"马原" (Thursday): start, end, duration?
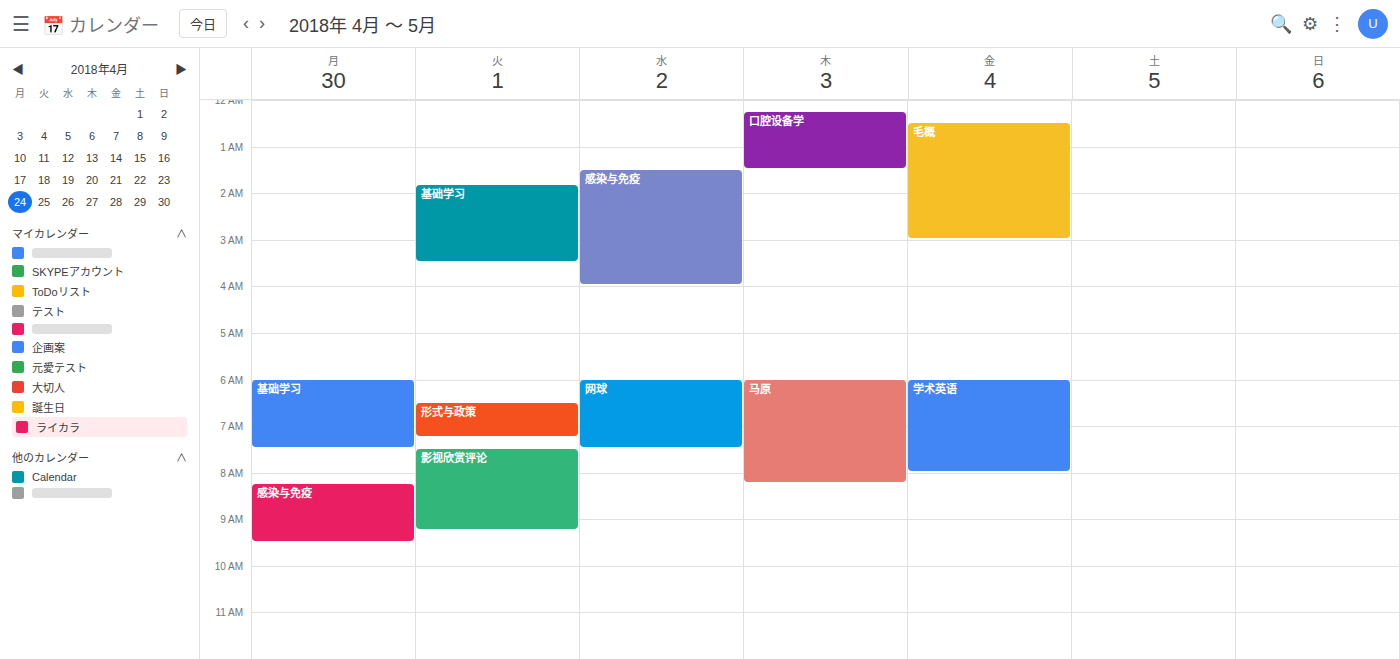
6:00 AM to 8:15 AM, 2 hours 15 minutes